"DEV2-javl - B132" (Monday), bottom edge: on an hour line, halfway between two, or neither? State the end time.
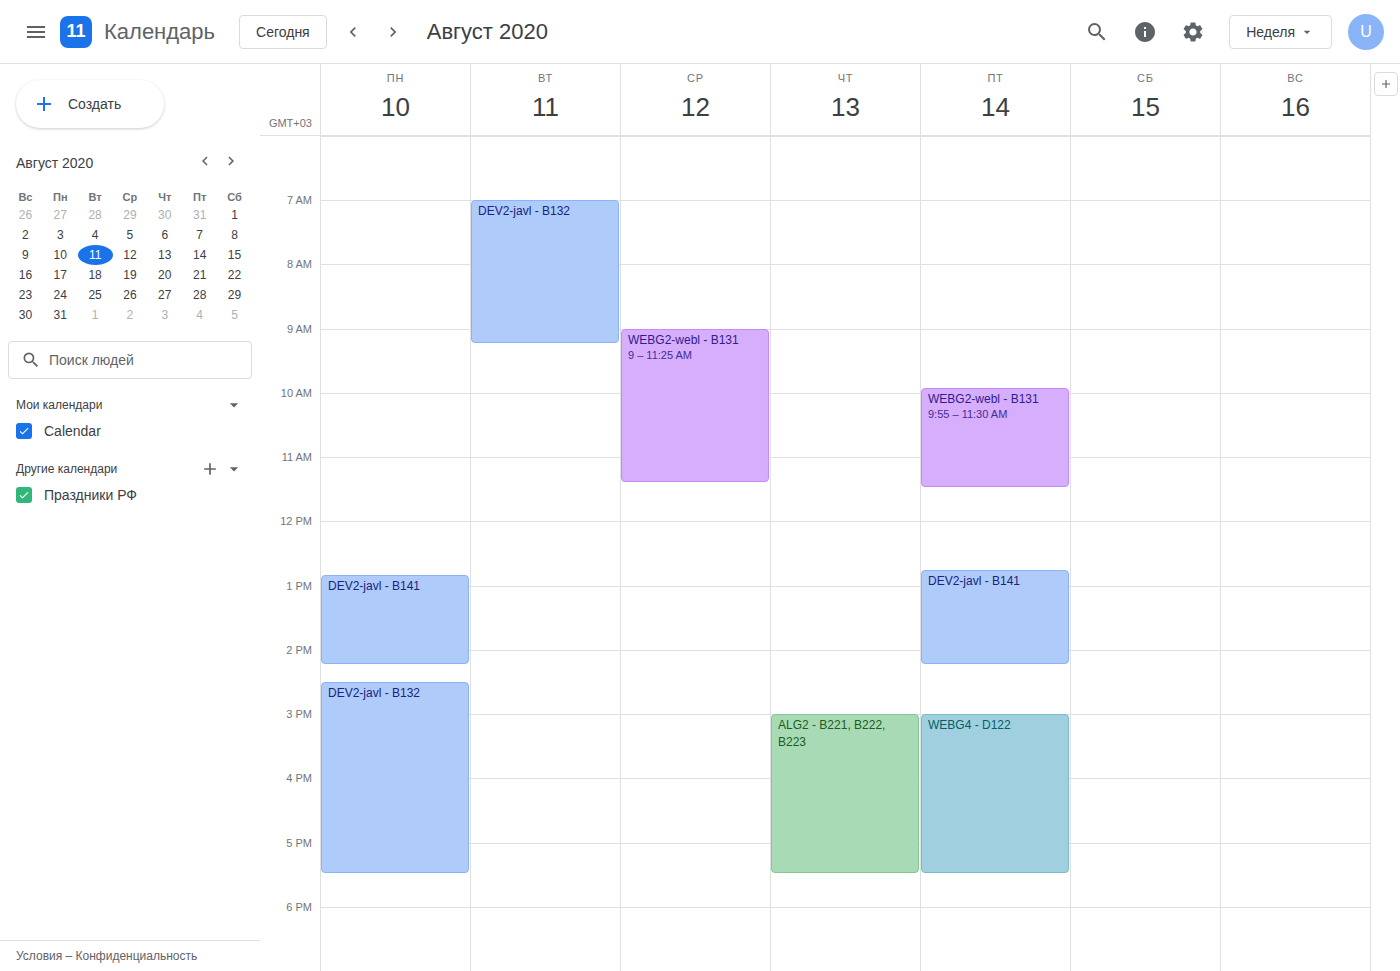
5:30 PM -- halfway between the 5 PM and 6 PM lines.